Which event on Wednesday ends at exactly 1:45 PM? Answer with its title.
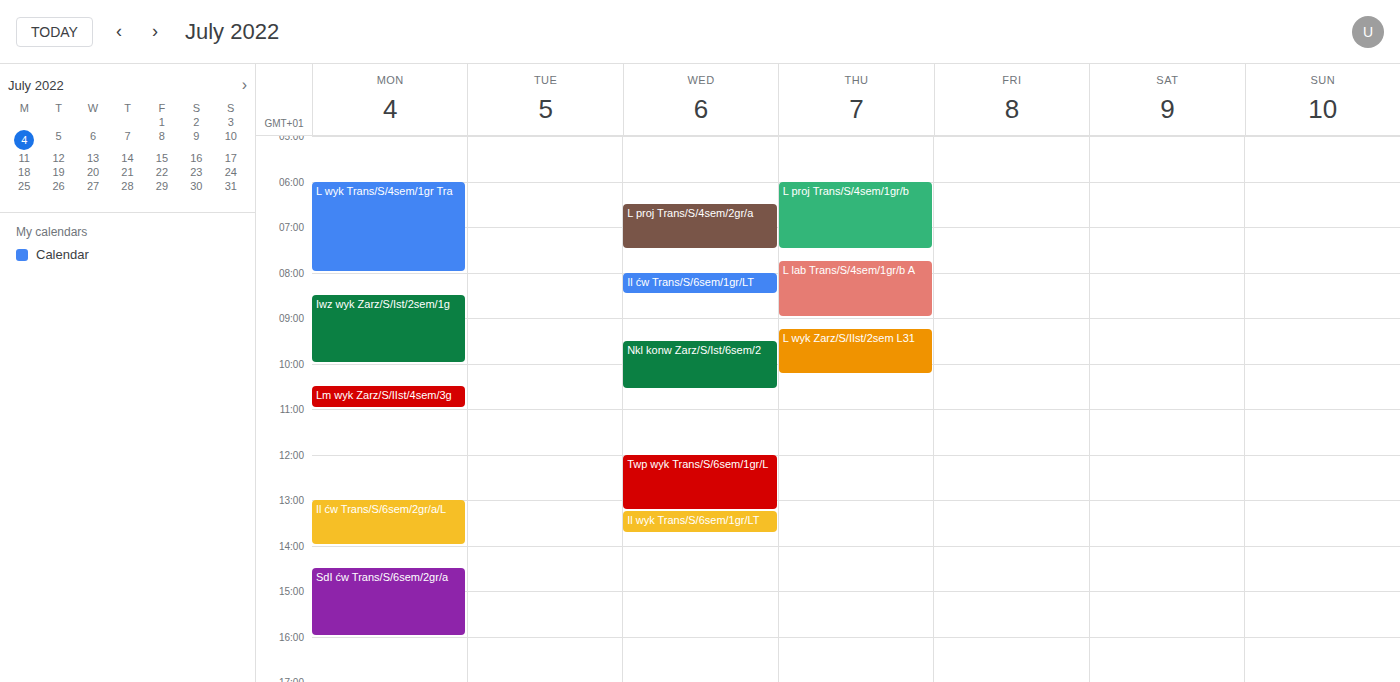
"Il wyk Trans/S/6sem/1gr/LT"